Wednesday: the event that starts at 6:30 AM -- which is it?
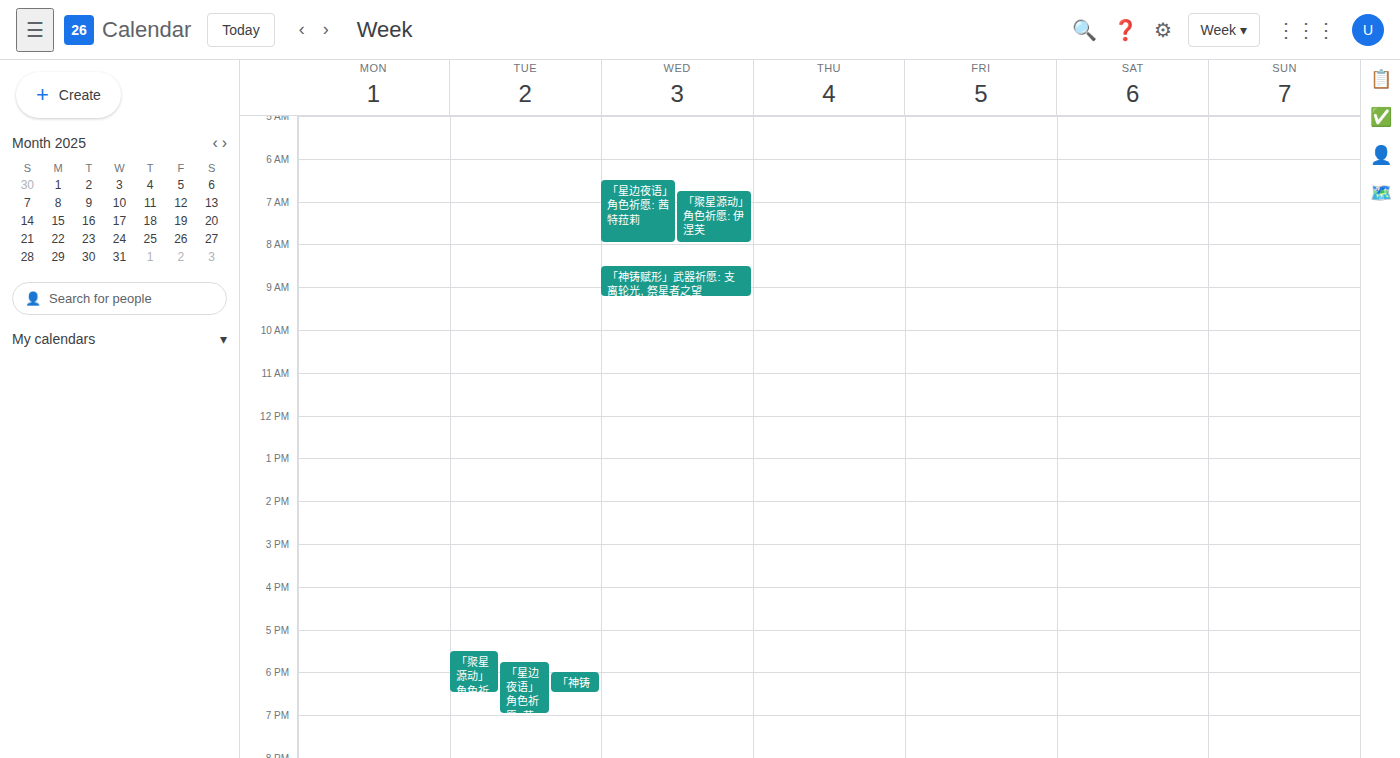
"「星边夜语」角色祈愿: 茜特菈莉"